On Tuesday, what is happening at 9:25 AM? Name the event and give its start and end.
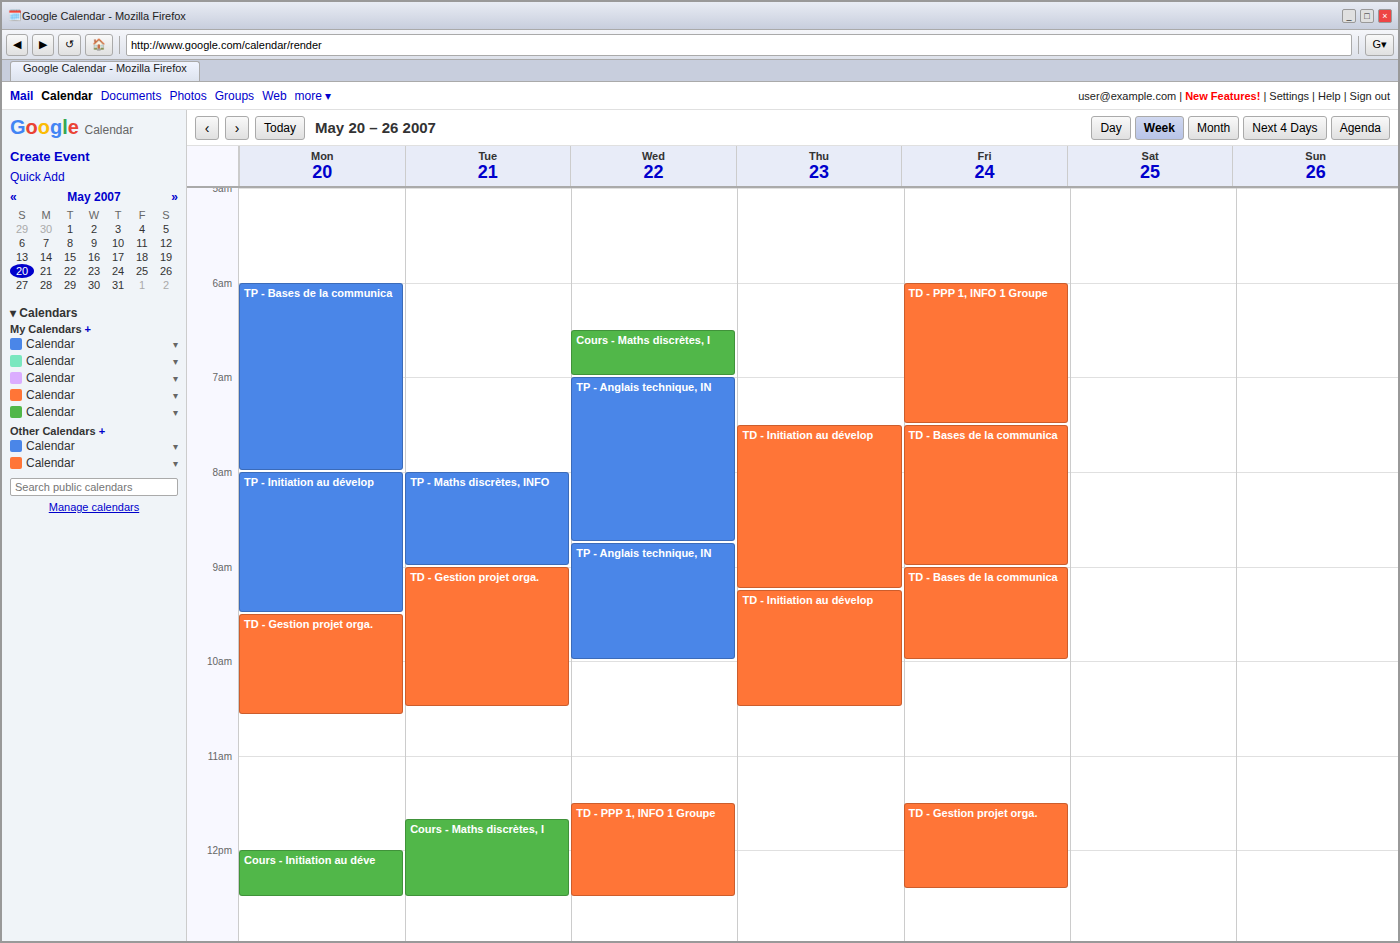
"TD - Gestion projet orga.", 9:00 AM to 10:30 AM